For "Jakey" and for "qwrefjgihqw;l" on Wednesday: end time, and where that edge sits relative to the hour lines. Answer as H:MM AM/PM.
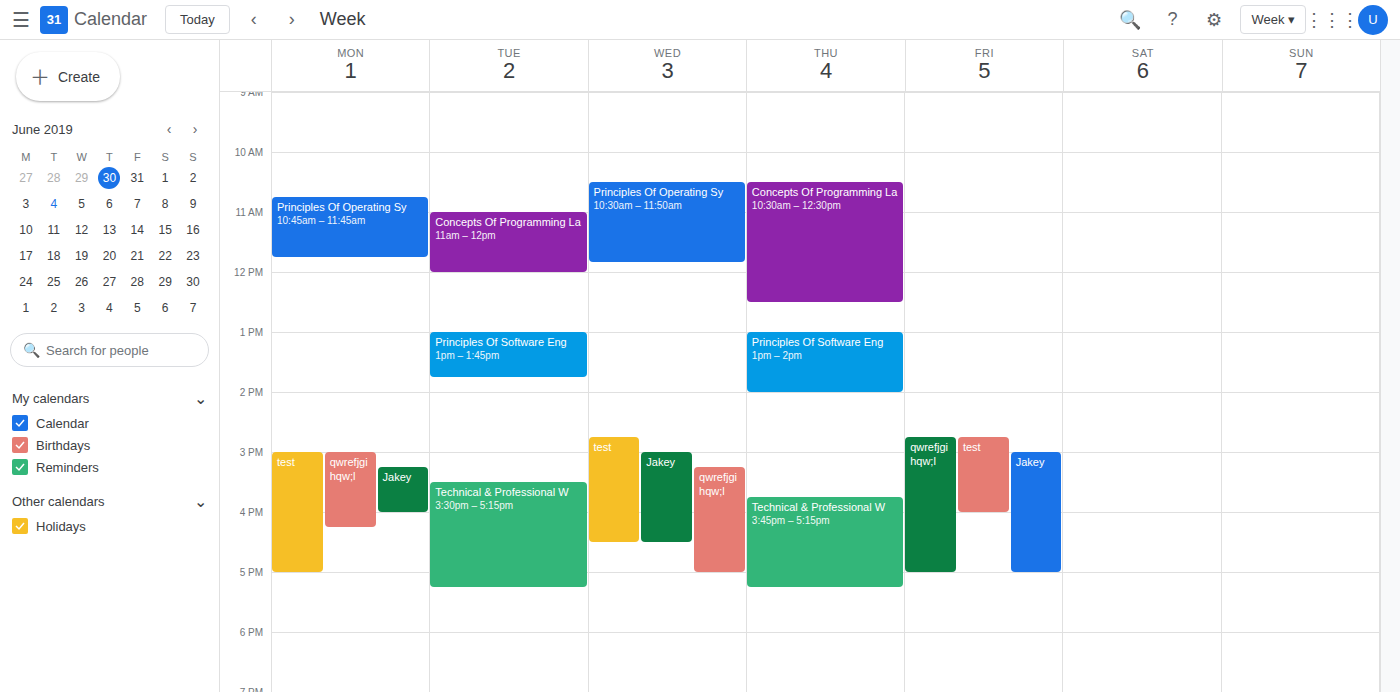
"Jakey": 4:30 PM, halfway between the 4 PM and 5 PM lines. "qwrefjgihqw;l": 5:00 PM, exactly on the 5 PM line.